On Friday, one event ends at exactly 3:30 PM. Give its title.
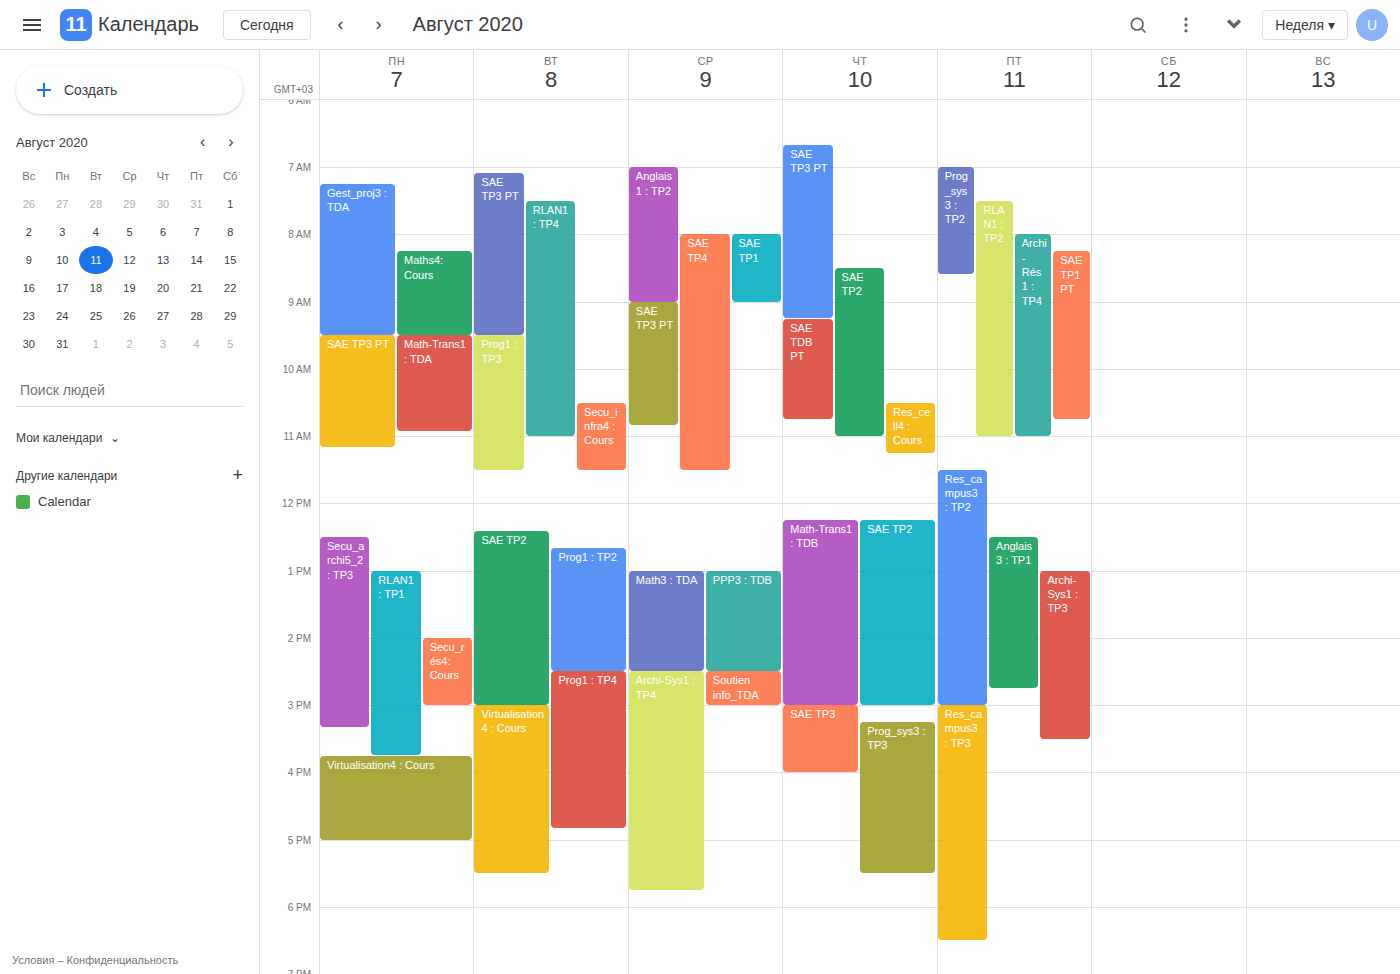
"Archi-Sys1 : TP3"